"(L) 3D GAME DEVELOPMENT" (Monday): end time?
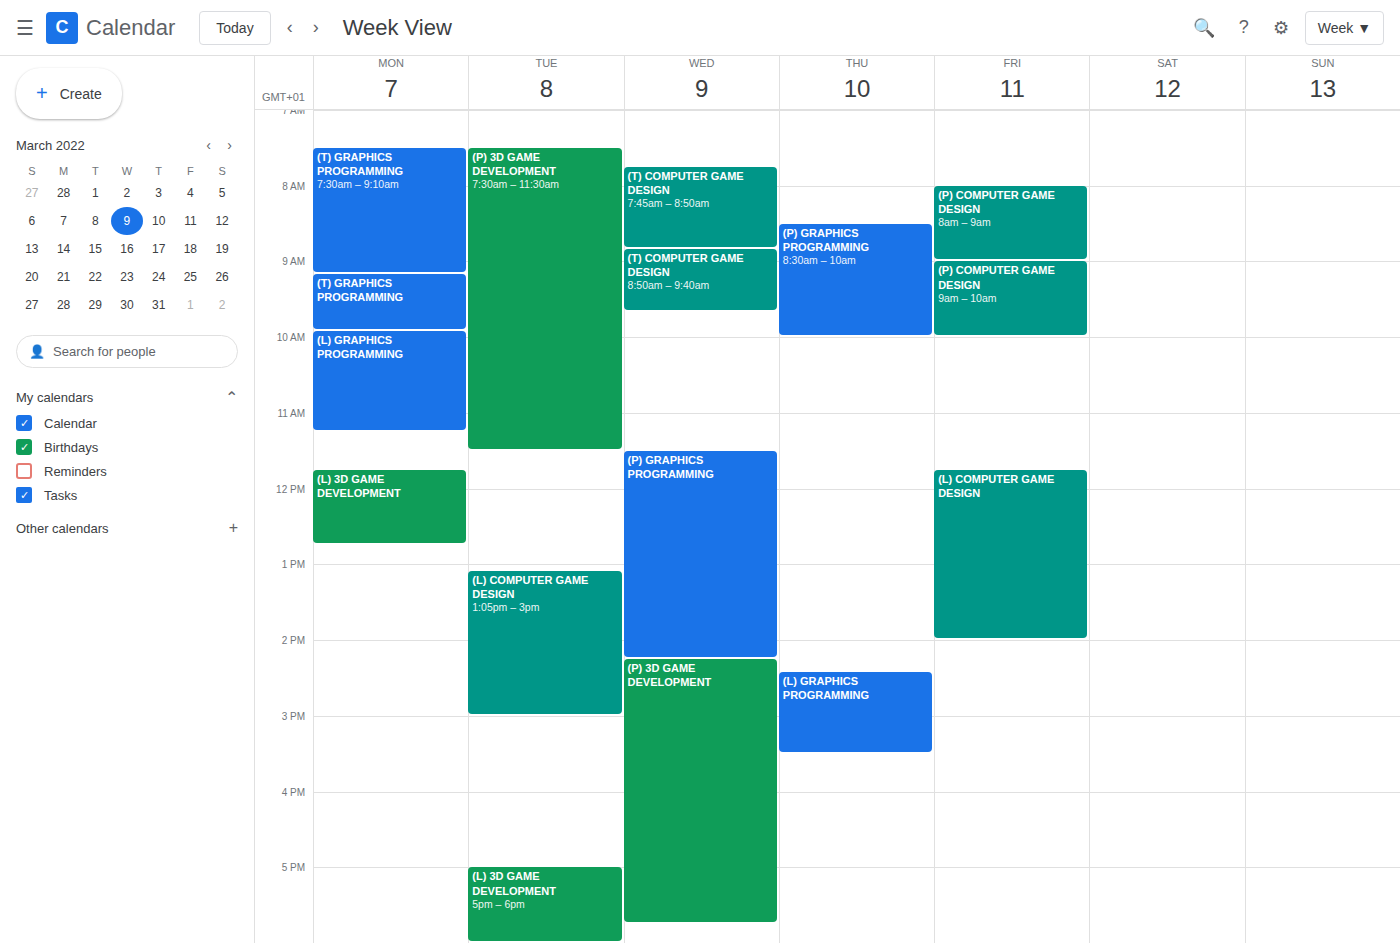
12:45 PM